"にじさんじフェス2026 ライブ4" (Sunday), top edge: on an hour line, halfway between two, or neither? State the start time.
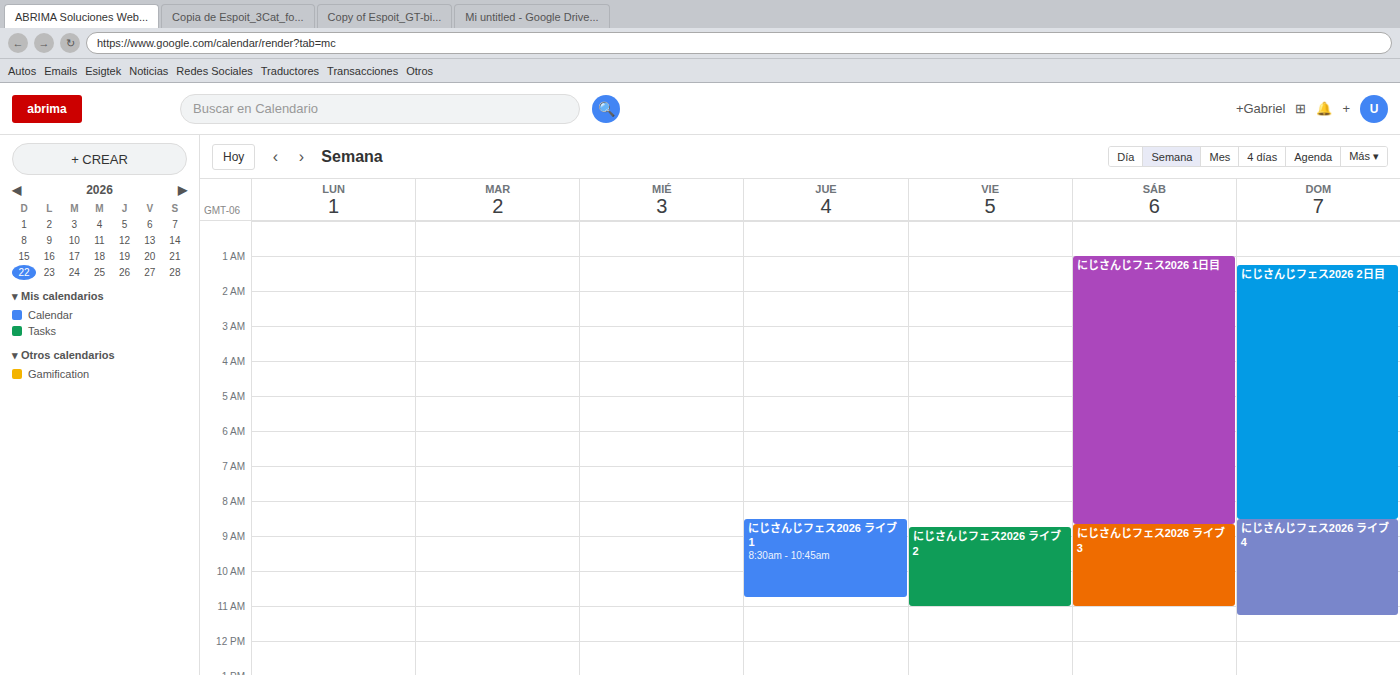
8:30 AM -- halfway between the 8 AM and 9 AM lines.